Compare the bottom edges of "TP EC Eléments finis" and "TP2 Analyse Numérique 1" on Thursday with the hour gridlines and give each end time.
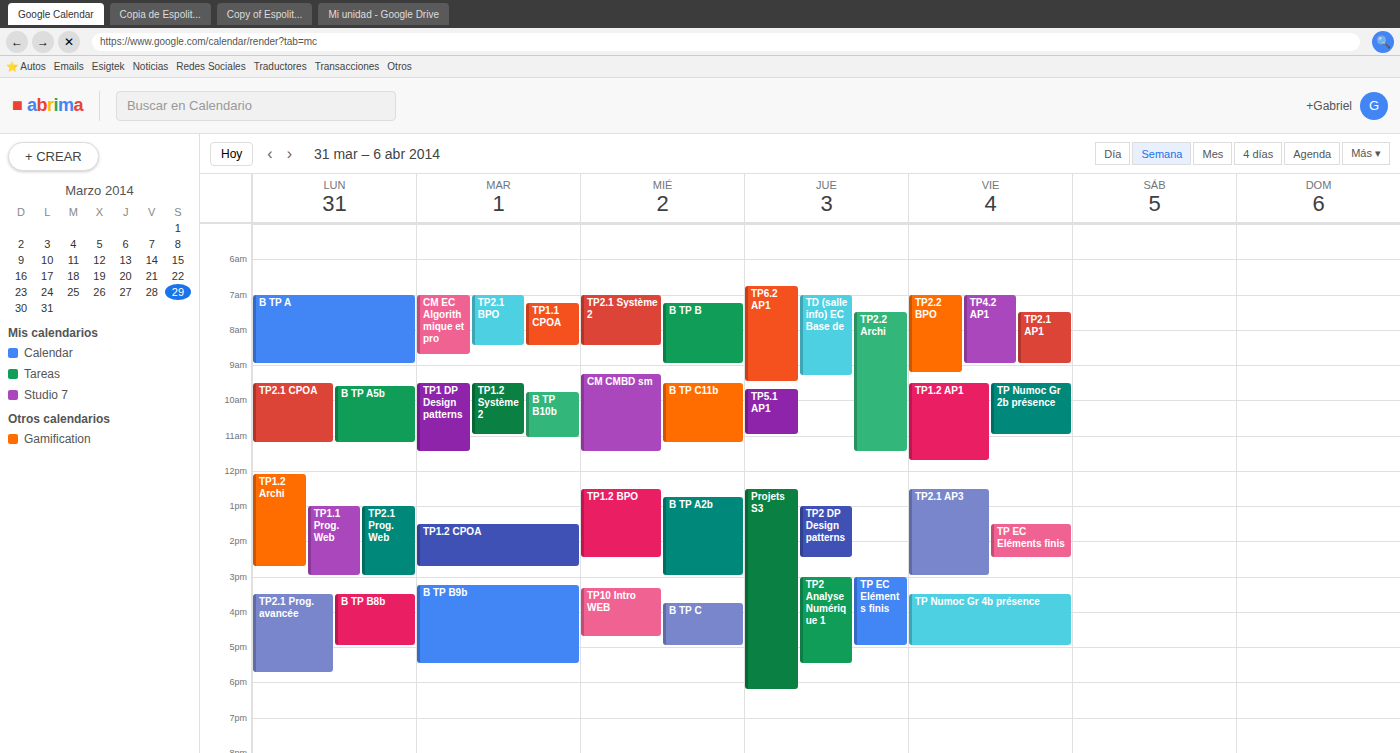
"TP EC Eléments finis": 5:00 PM, exactly on the 5 PM line. "TP2 Analyse Numérique 1": 5:30 PM, halfway between the 5 PM and 6 PM lines.